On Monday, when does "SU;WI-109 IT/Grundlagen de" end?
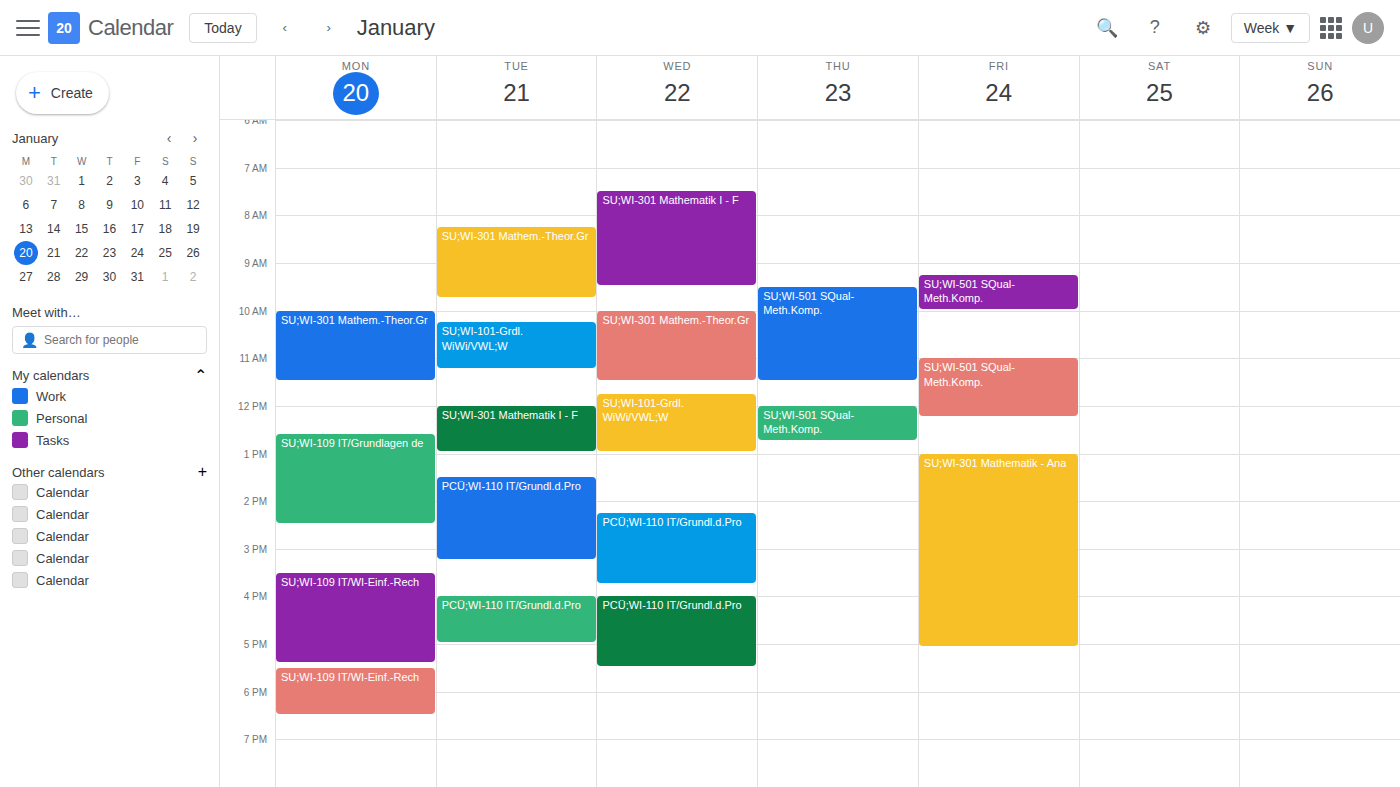
2:30 PM